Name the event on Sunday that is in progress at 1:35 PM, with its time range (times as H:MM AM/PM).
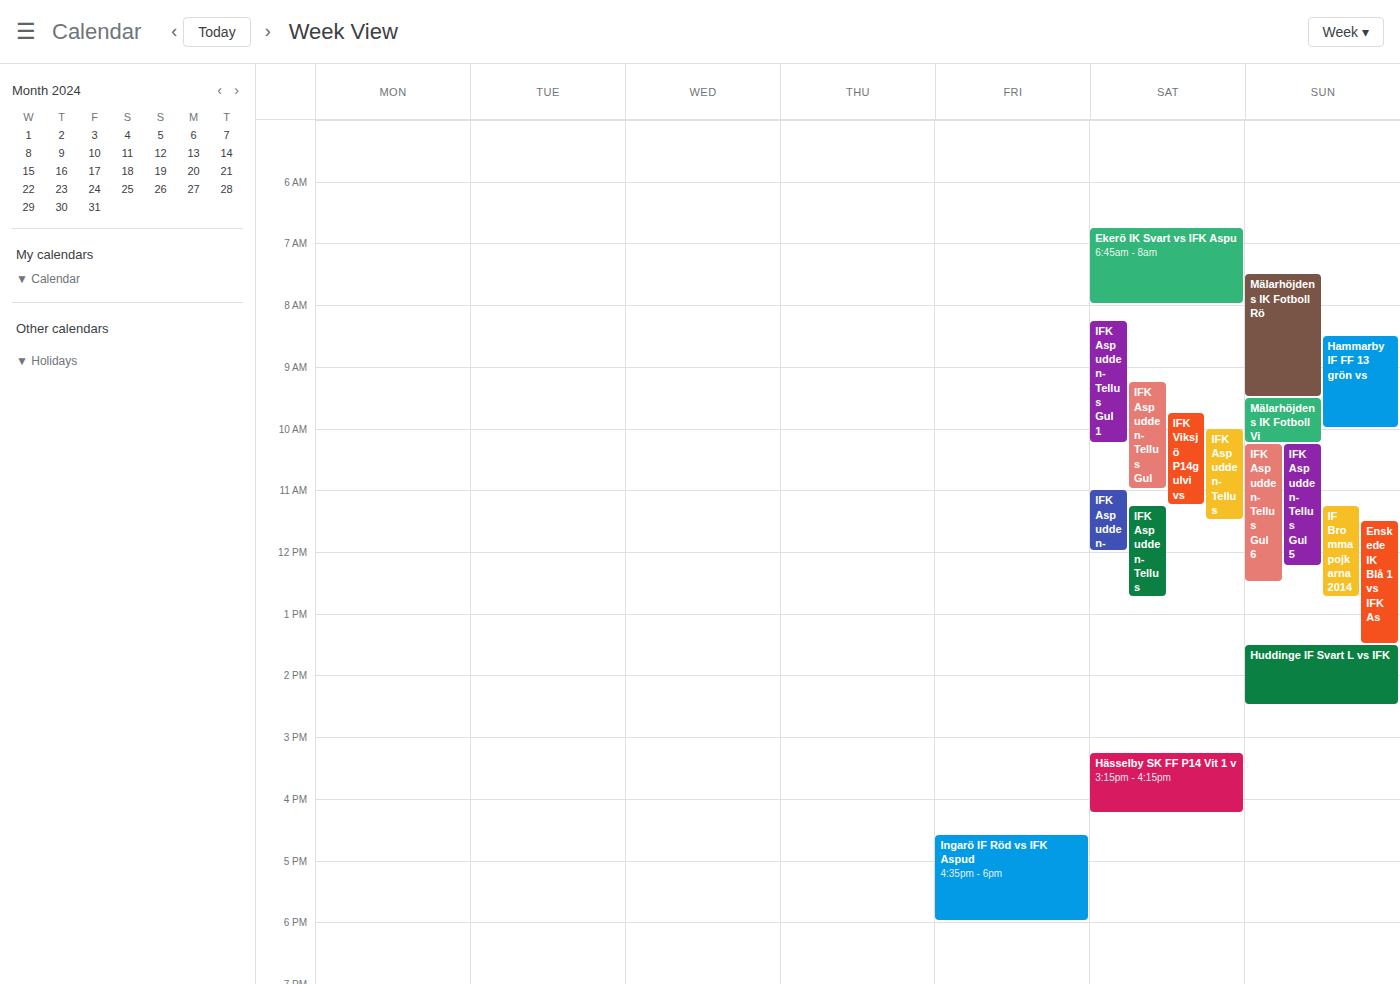
"Huddinge IF Svart L vs IFK", 1:30 PM to 2:30 PM